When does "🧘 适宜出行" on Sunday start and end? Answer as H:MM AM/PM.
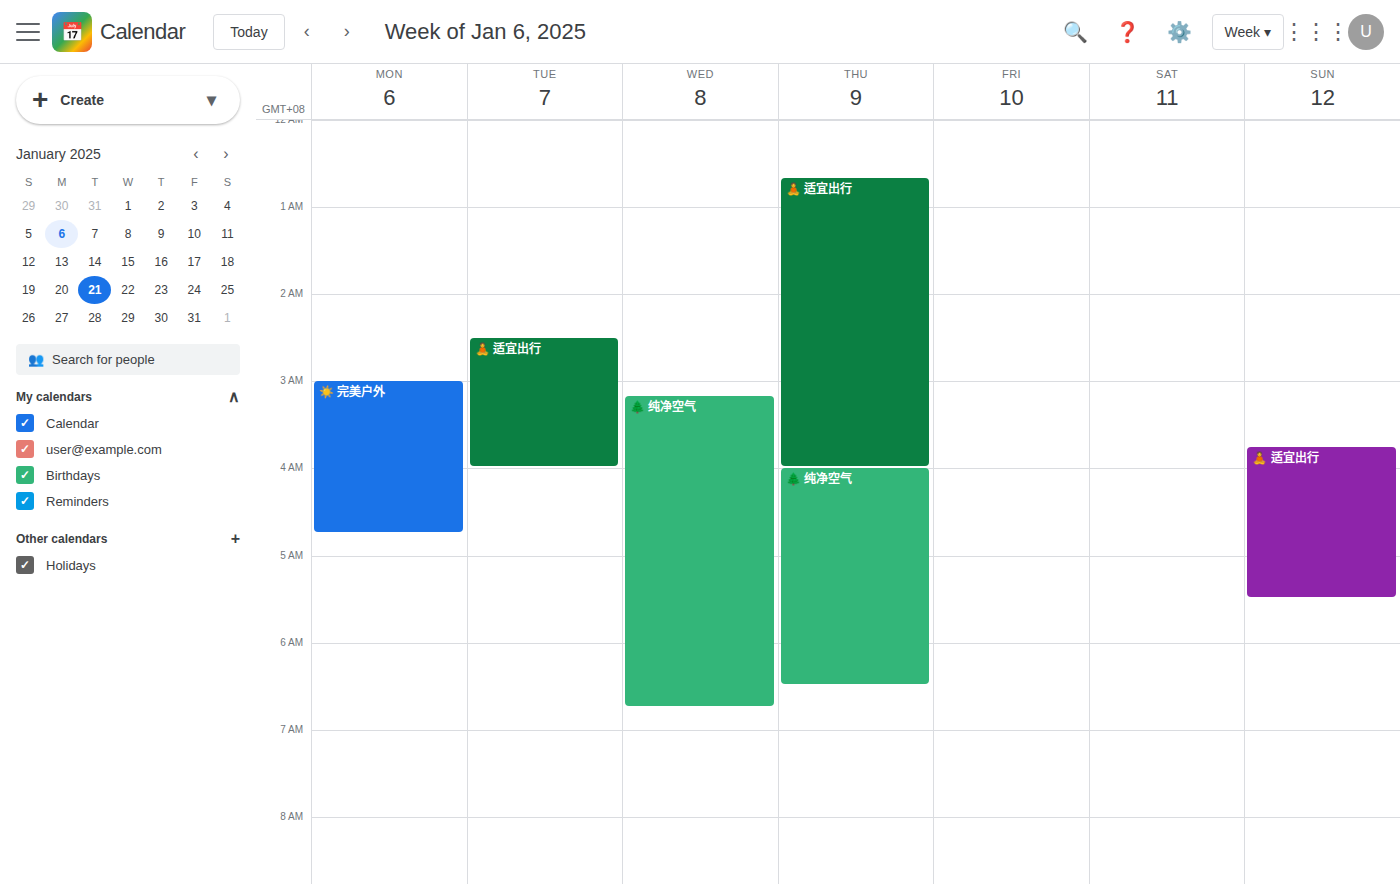
3:45 AM to 5:30 AM